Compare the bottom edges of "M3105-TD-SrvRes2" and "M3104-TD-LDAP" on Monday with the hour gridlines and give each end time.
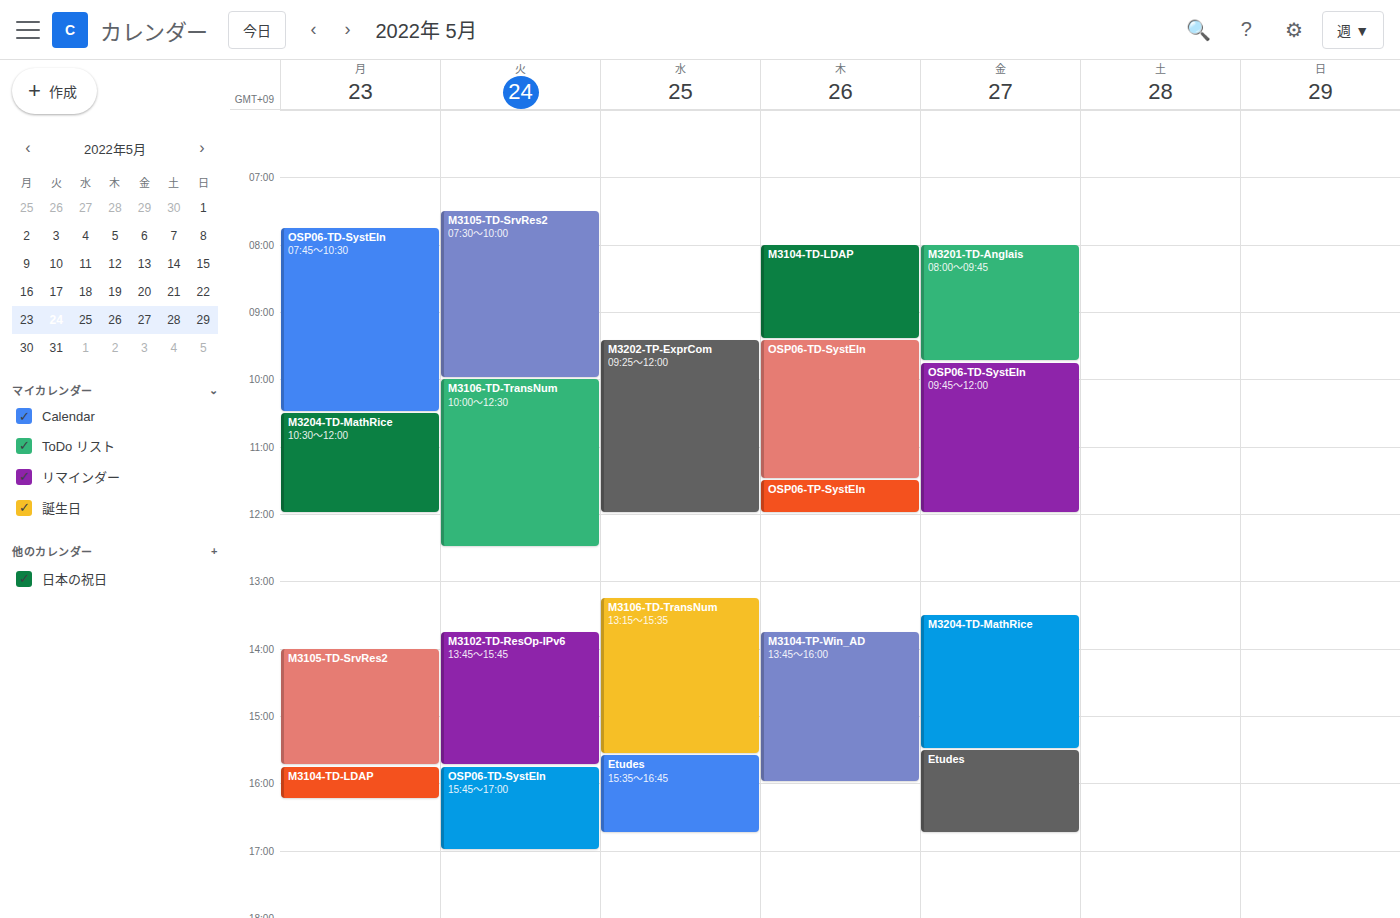
"M3105-TD-SrvRes2": 3:45 PM, neither: three quarters of the way from the 3 PM line to the 4 PM line. "M3104-TD-LDAP": 4:15 PM, neither: a quarter of the way from the 4 PM line to the 5 PM line.